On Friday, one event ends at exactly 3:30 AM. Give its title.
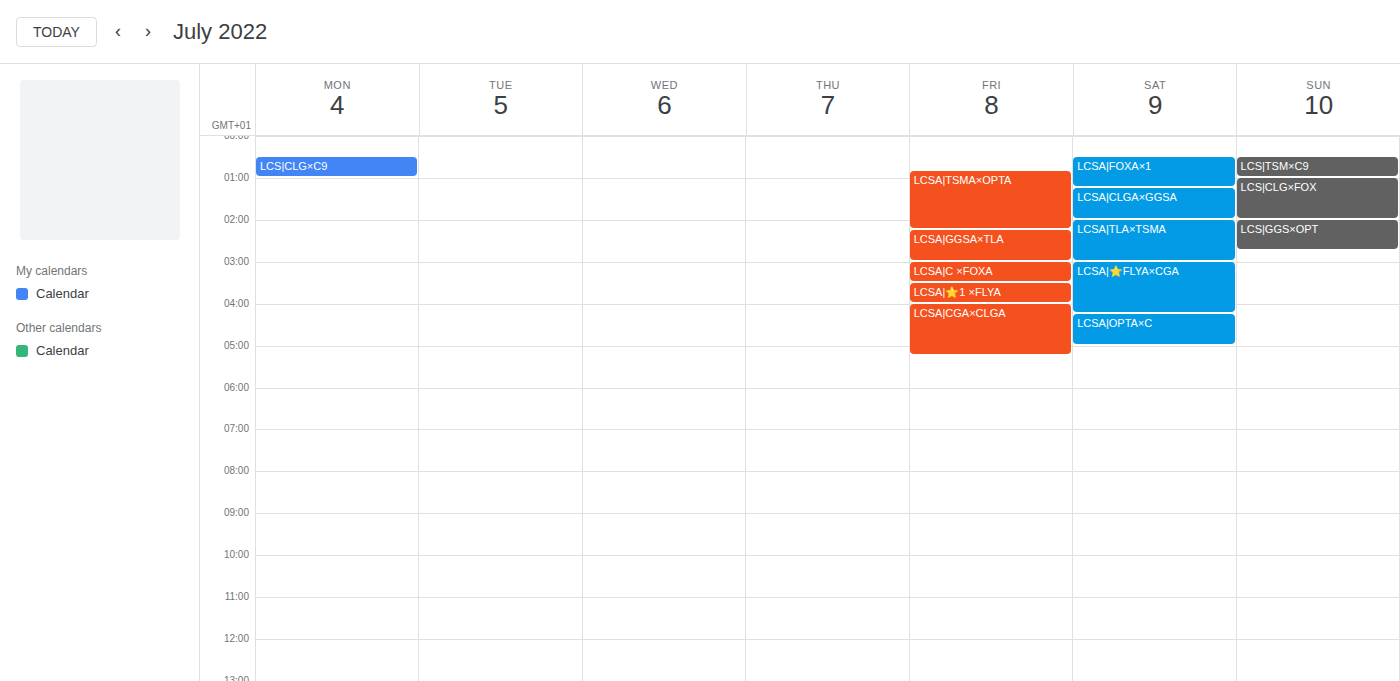
"LCSA|C ×FOXA"